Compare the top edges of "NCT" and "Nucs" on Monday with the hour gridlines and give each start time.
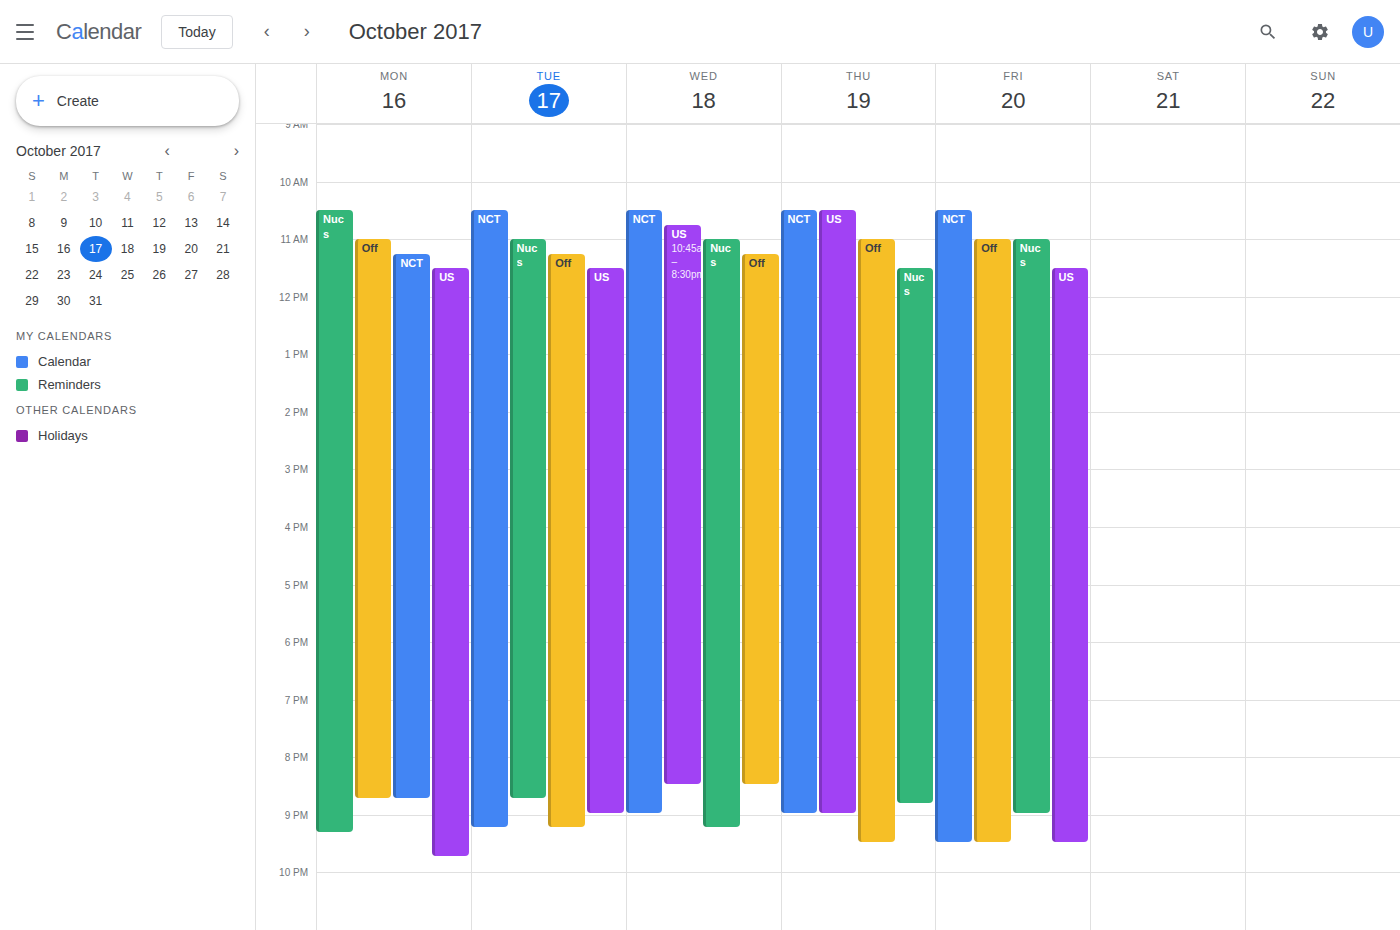
"NCT": 11:15, neither: a quarter of the way from the 11:00 line to the 12:00 line. "Nucs": 10:30, halfway between the 10:00 and 11:00 lines.